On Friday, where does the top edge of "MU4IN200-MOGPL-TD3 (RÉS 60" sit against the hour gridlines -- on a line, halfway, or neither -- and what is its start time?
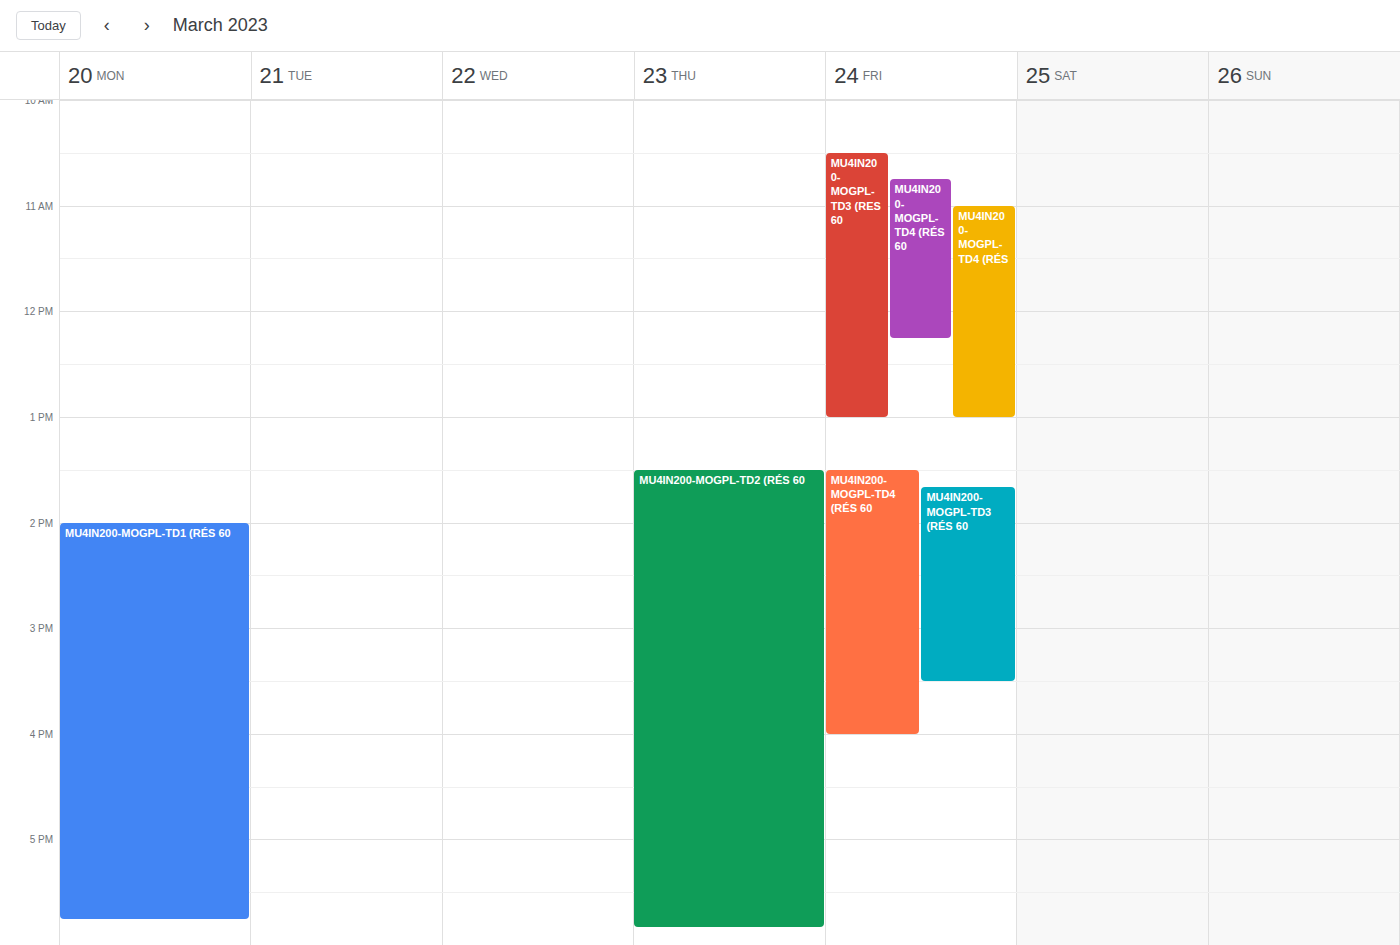
1:40 PM -- neither: 40 minutes below the 1 PM line and 20 minutes above the 2 PM line.